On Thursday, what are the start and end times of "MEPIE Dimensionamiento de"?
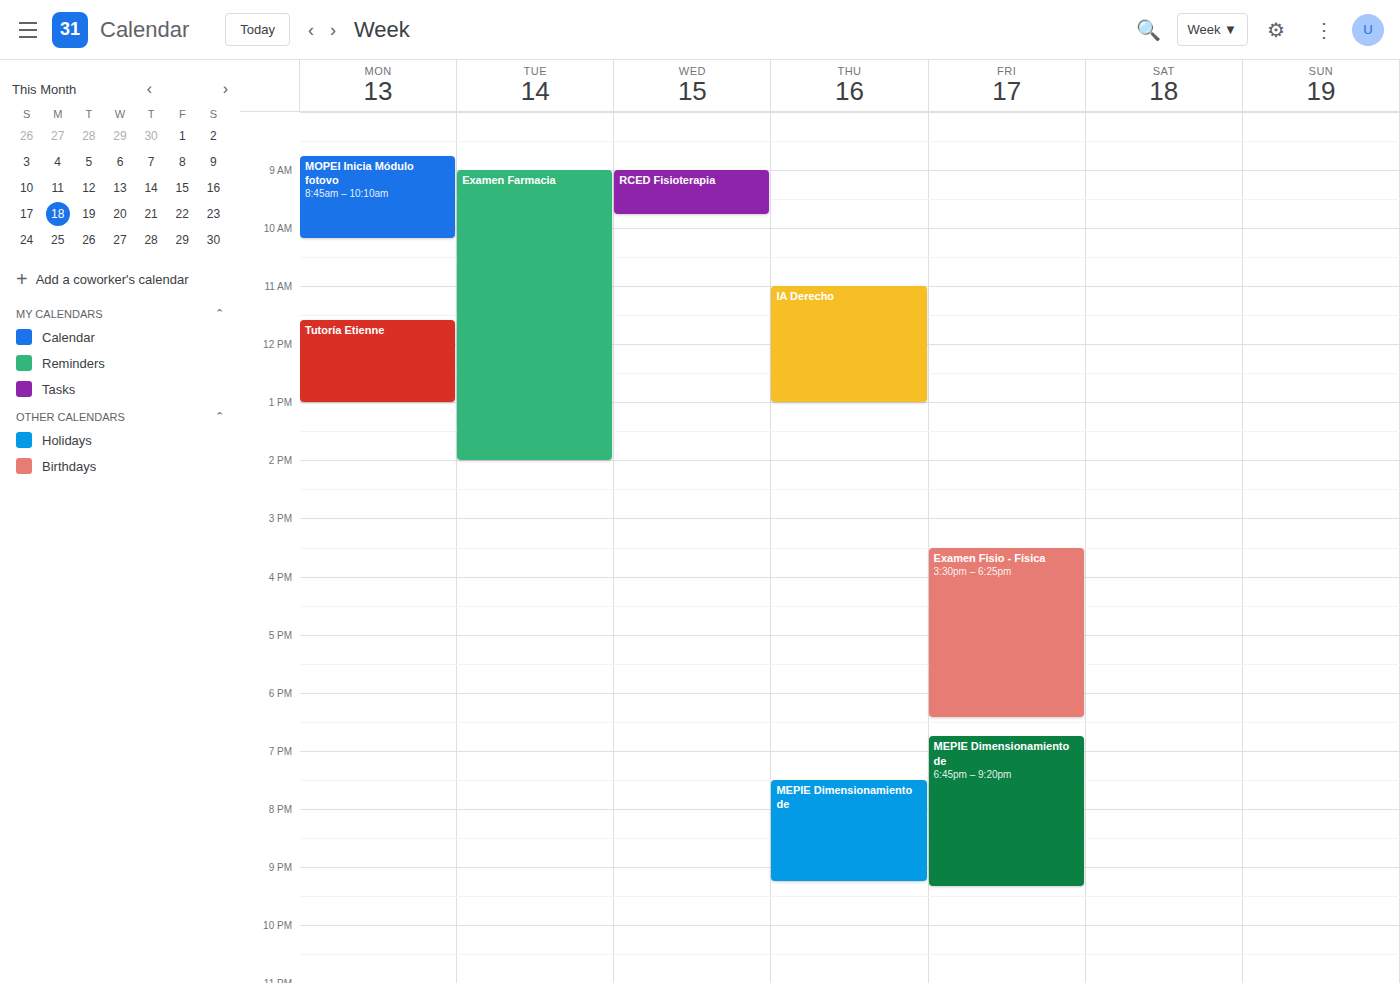
7:30 PM to 9:15 PM